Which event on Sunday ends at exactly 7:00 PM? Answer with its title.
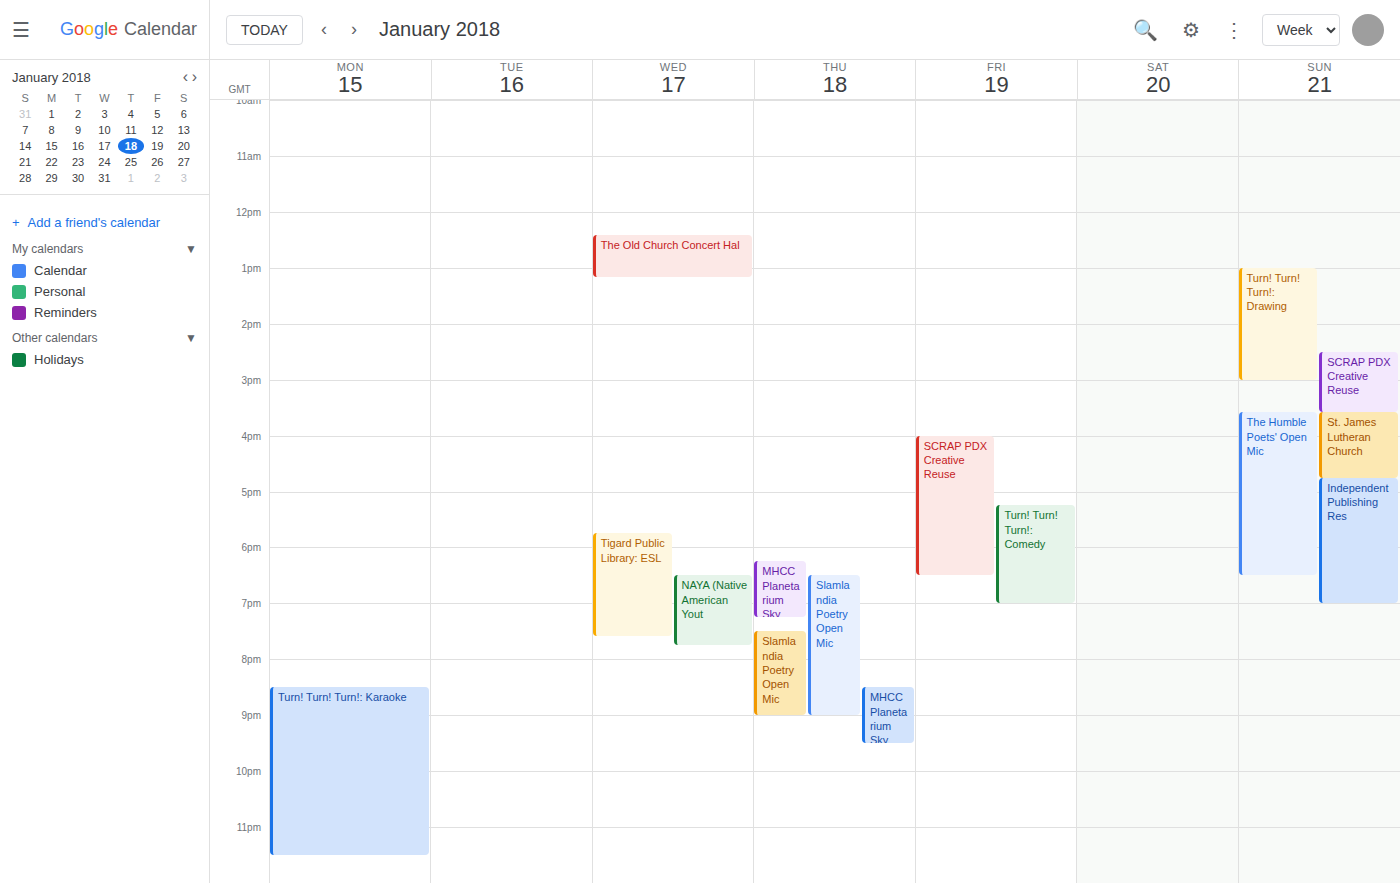
"Independent Publishing Res"